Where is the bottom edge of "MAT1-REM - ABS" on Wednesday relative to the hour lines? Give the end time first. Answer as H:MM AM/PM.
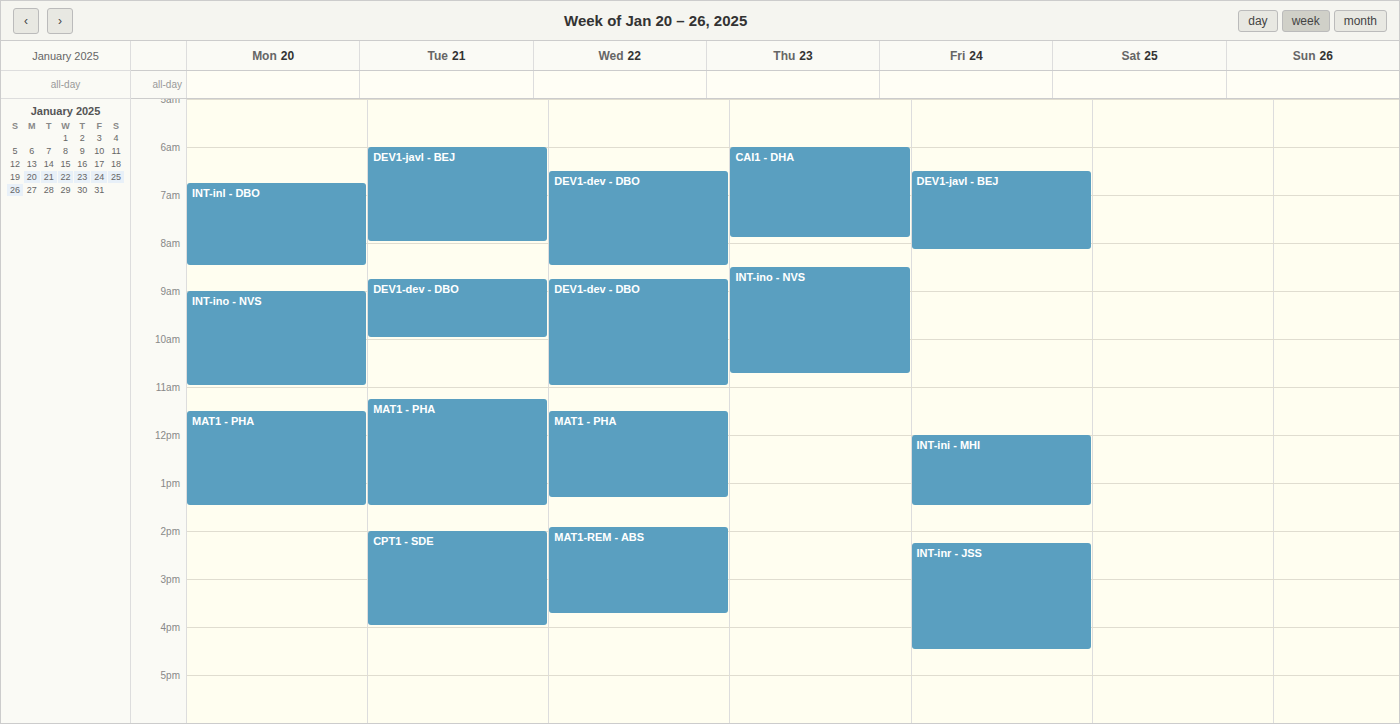
3:45 PM -- neither: three quarters of the way from the 3 PM line to the 4 PM line.